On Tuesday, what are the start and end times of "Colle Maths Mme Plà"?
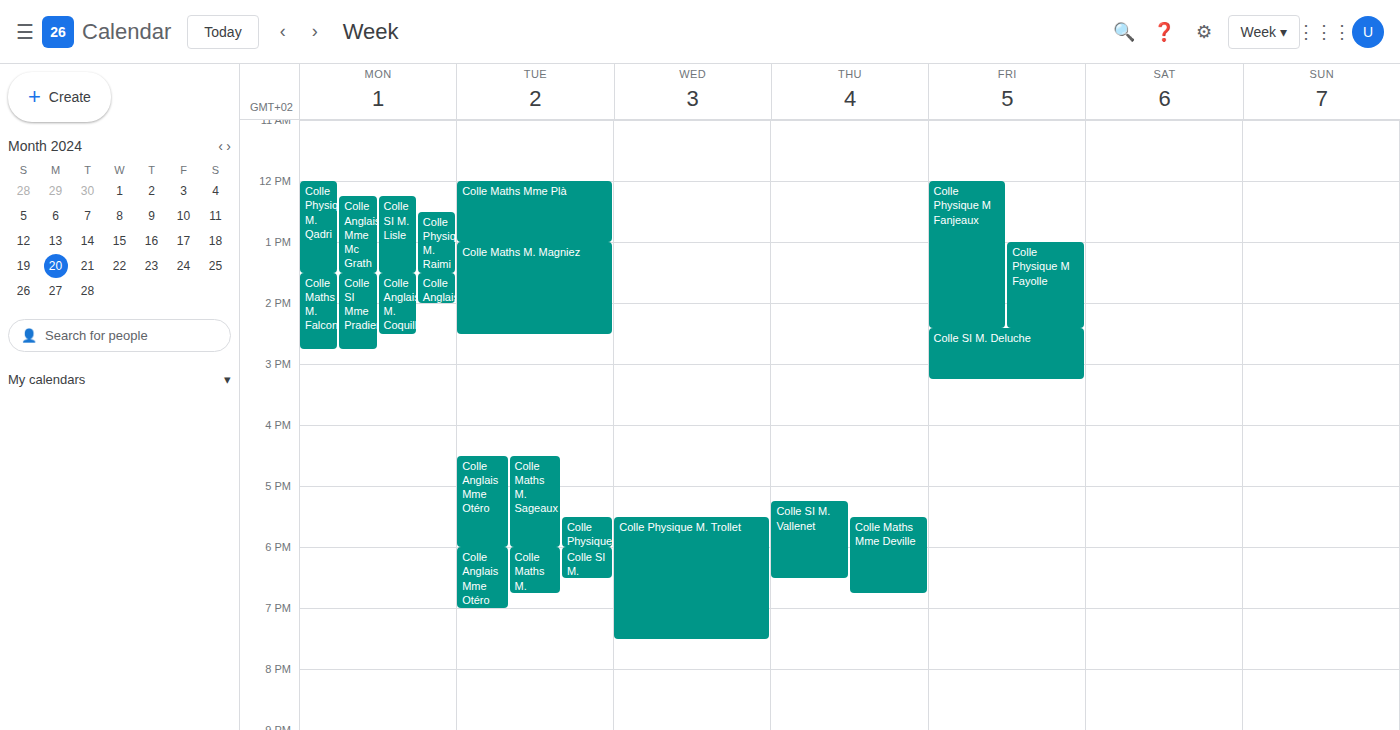
12:00 PM to 1:00 PM